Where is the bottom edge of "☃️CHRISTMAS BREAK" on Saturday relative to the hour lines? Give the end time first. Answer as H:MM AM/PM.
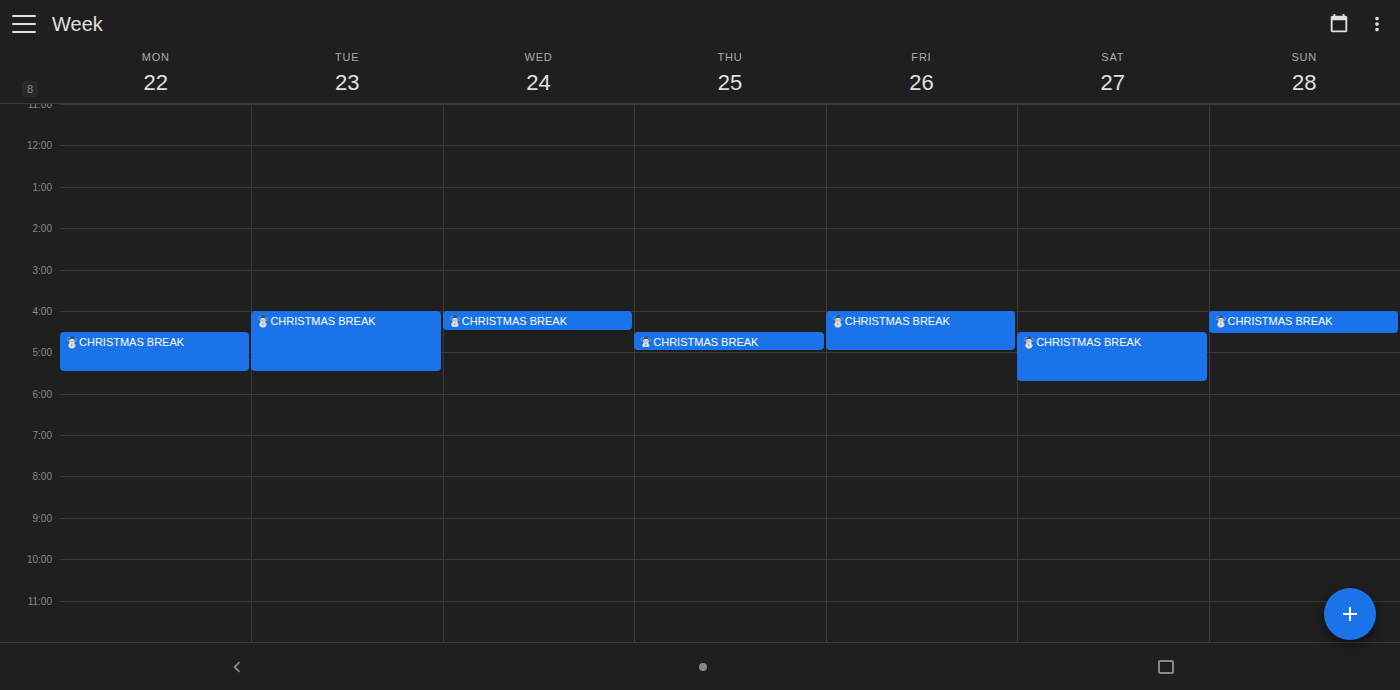
5:45 PM -- neither: three quarters of the way from the 5 PM line to the 6 PM line.